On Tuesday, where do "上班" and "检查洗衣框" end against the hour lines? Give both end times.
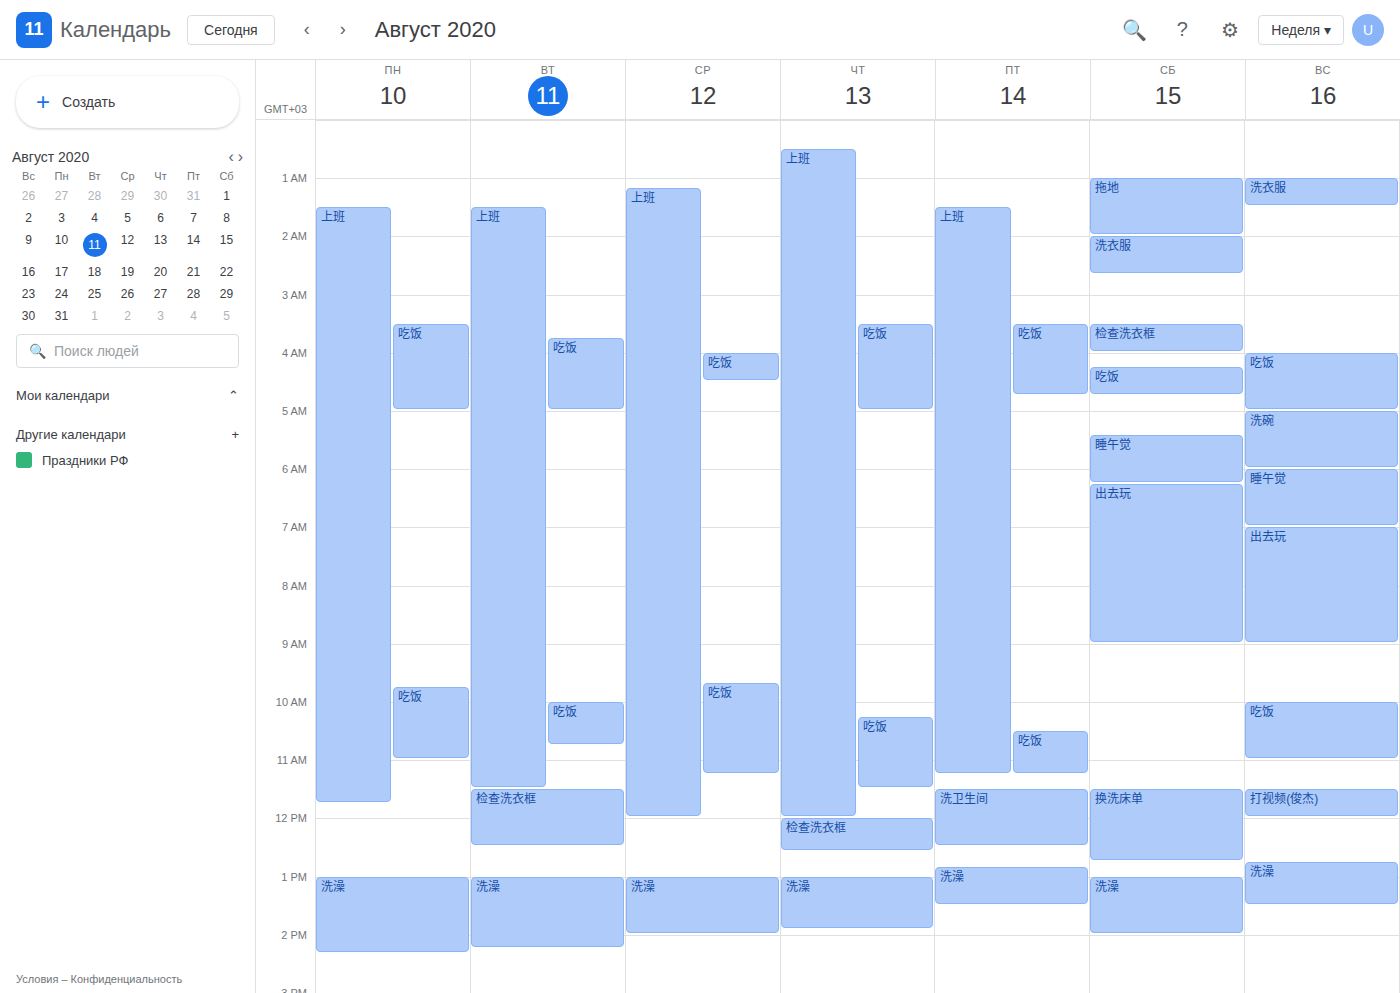
"上班": 11:30, halfway between the 11:00 and 12:00 lines. "检查洗衣框": 12:30, halfway between the 12:00 and 13:00 lines.